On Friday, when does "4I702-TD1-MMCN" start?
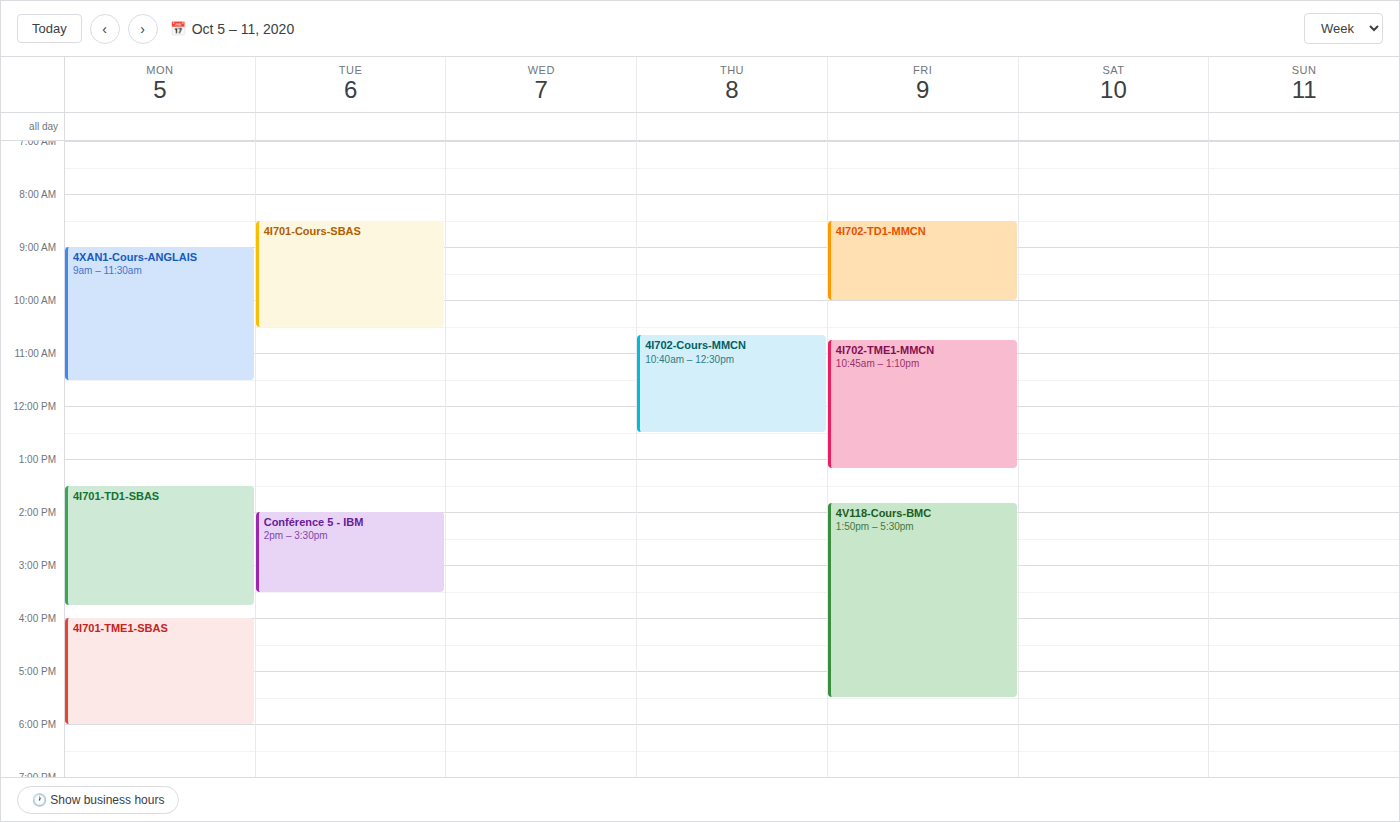
08:30